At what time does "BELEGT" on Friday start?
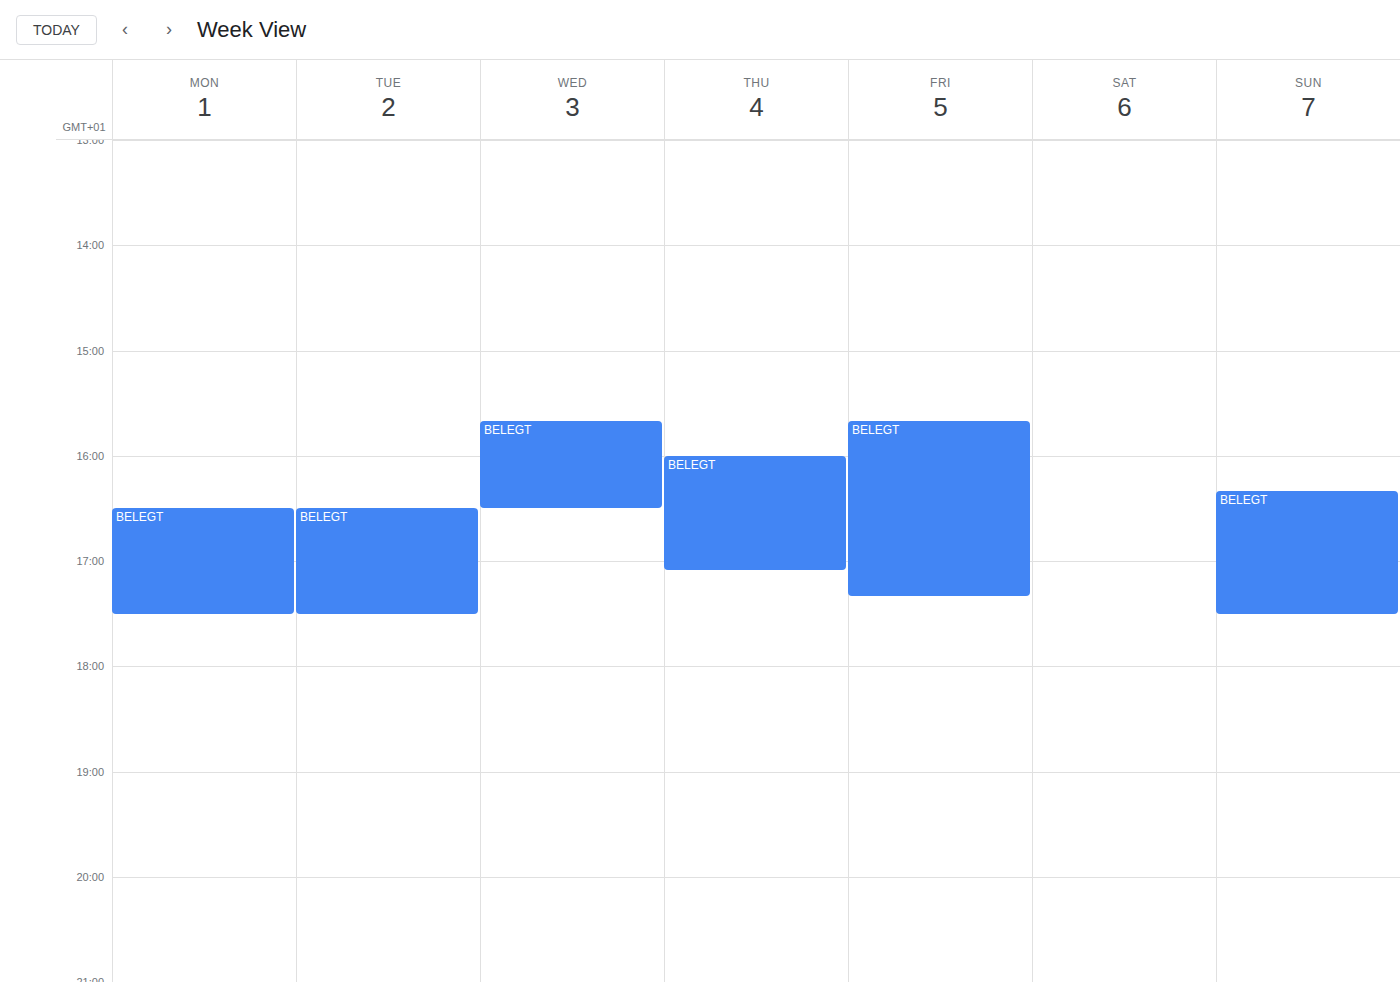
15:40